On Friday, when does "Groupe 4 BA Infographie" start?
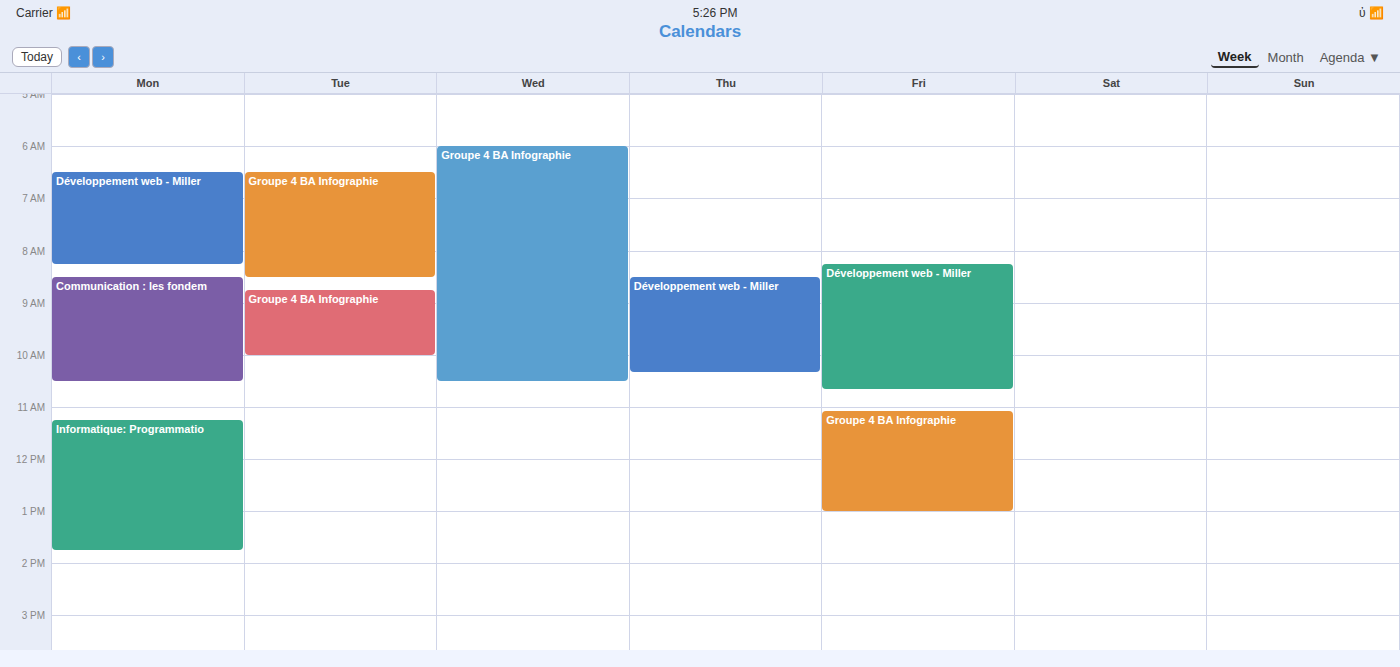
11:05 AM